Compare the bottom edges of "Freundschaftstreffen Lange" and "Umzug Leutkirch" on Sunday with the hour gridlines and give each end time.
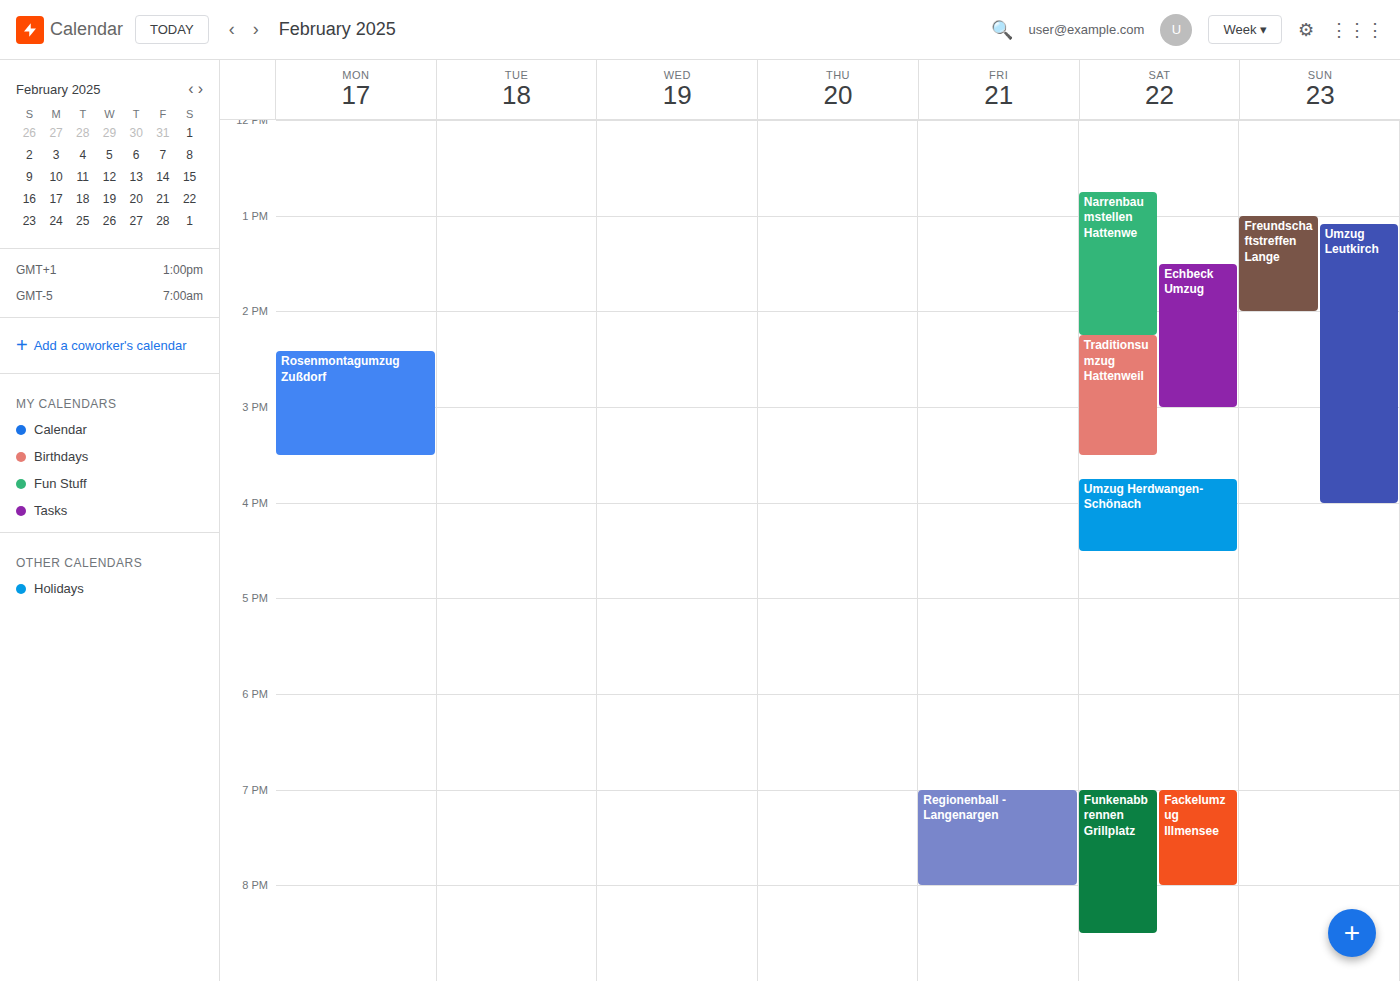
"Freundschaftstreffen Lange": 2:00 PM, exactly on the 2 PM line. "Umzug Leutkirch": 4:00 PM, exactly on the 4 PM line.